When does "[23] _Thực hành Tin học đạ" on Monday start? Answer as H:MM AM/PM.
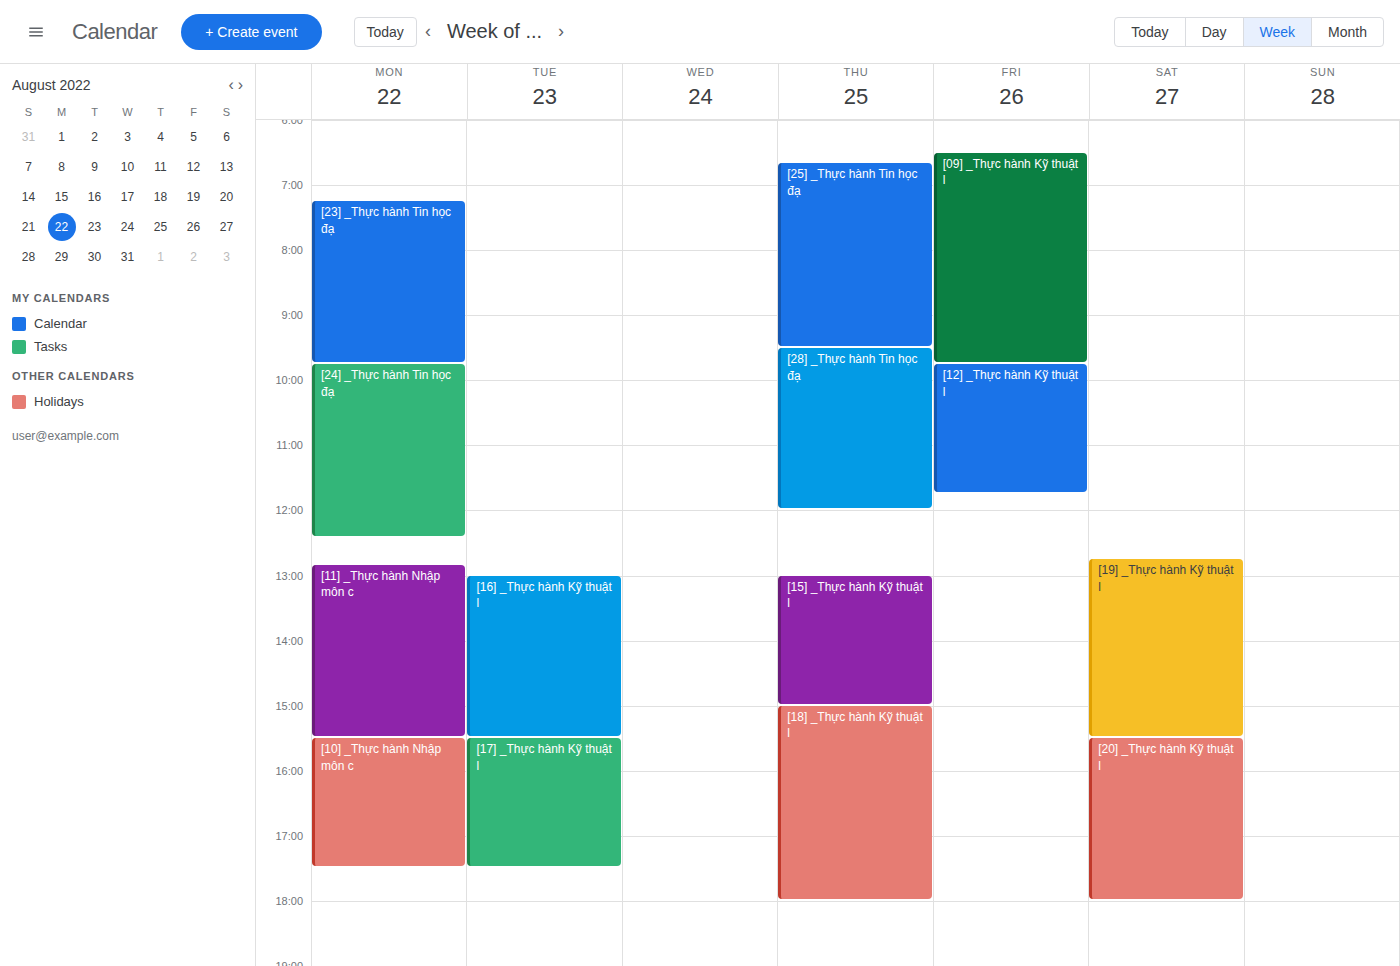
7:15 AM